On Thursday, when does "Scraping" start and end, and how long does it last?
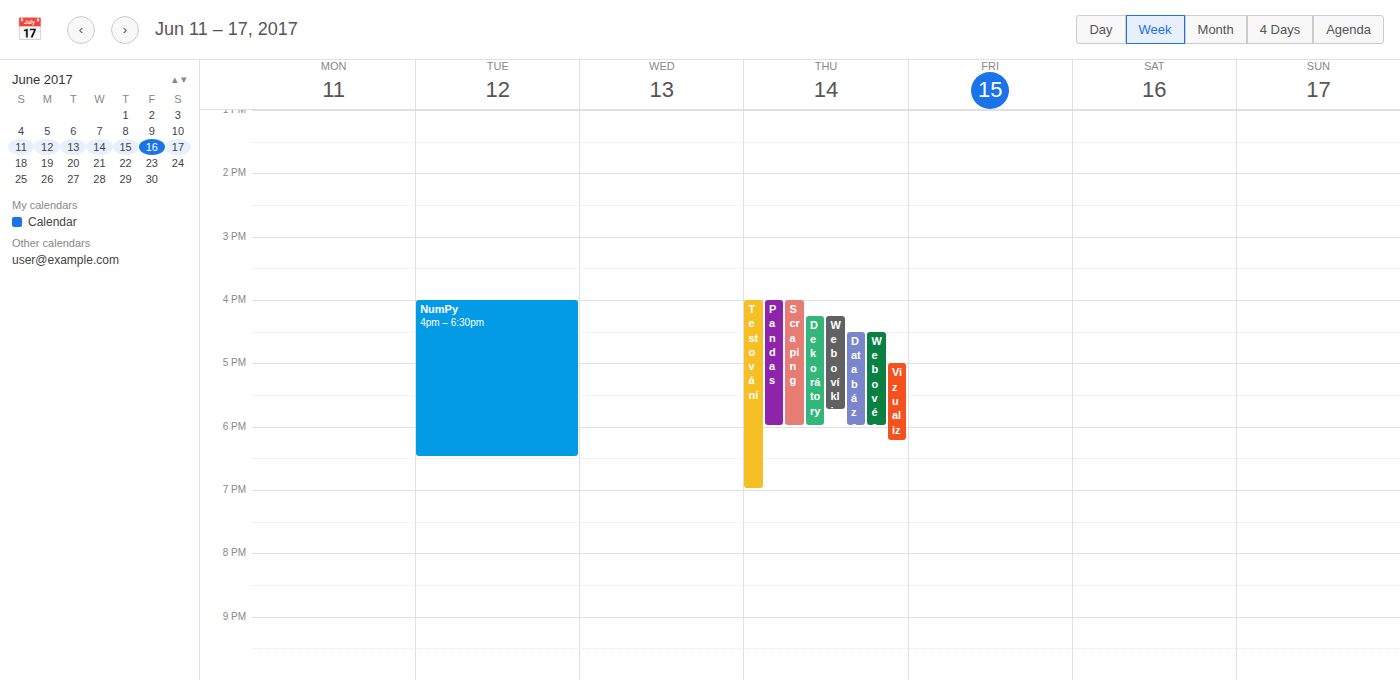
4:00 PM to 6:00 PM, 2 hours